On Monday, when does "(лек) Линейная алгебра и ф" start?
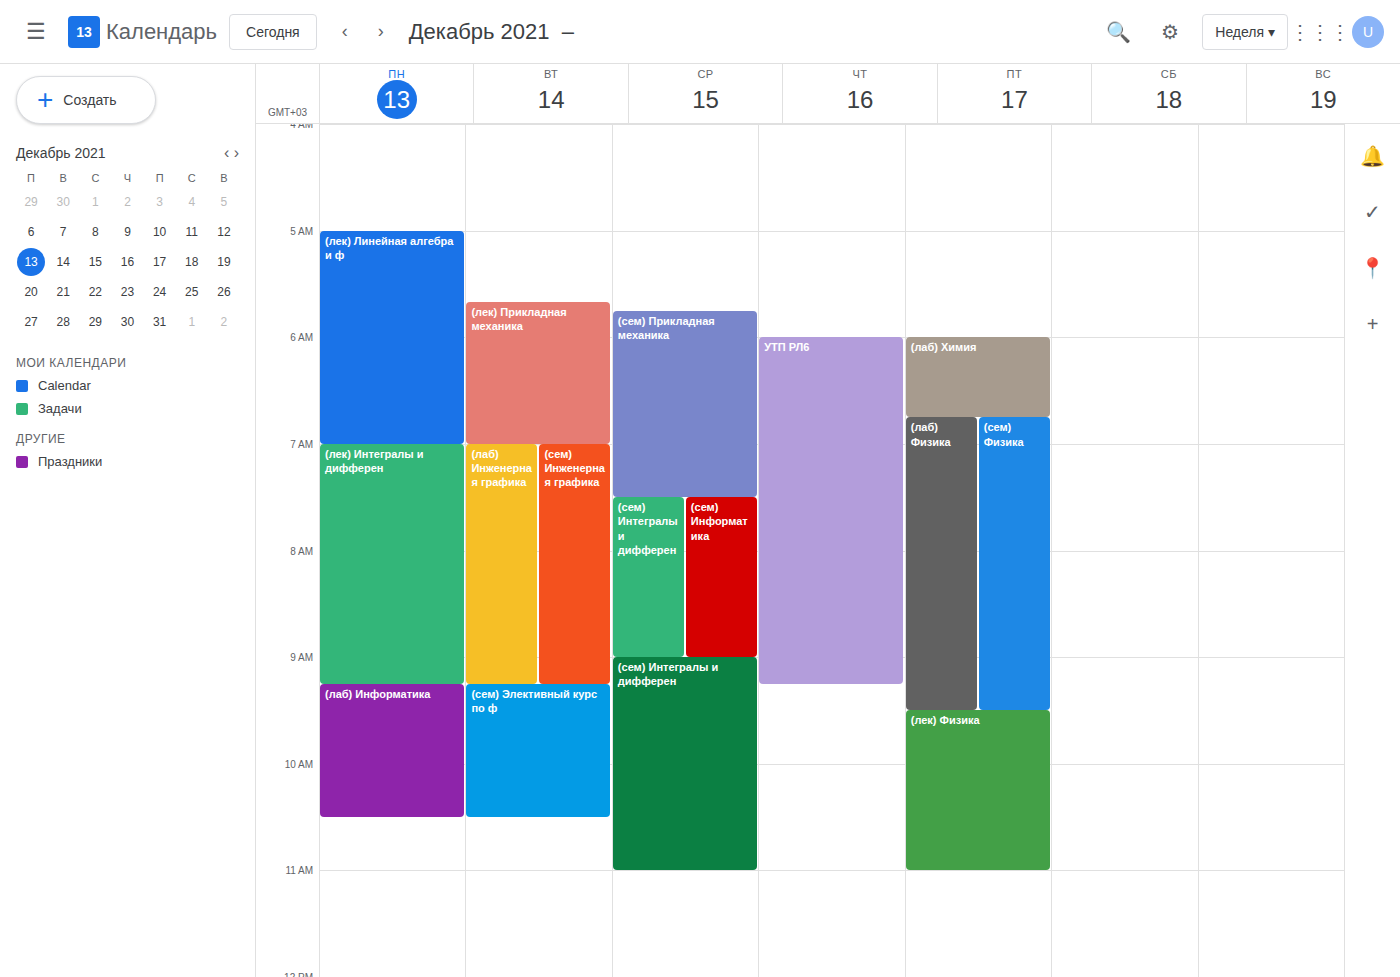
5:00 AM